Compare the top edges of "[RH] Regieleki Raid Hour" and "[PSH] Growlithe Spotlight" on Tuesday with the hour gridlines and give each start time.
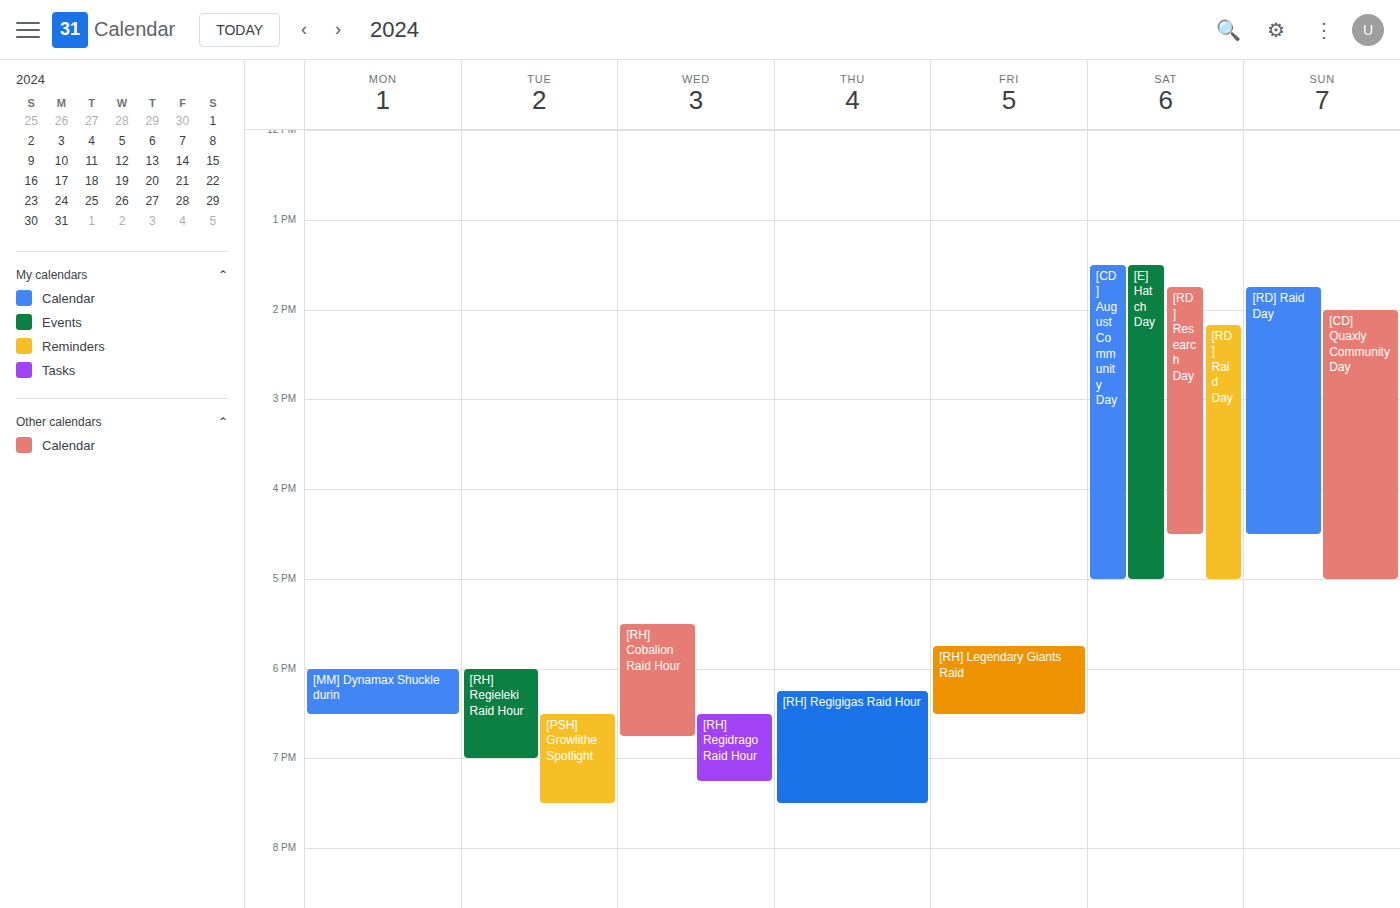
"[RH] Regieleki Raid Hour": 6:00 PM, exactly on the 6 PM line. "[PSH] Growlithe Spotlight": 6:30 PM, halfway between the 6 PM and 7 PM lines.